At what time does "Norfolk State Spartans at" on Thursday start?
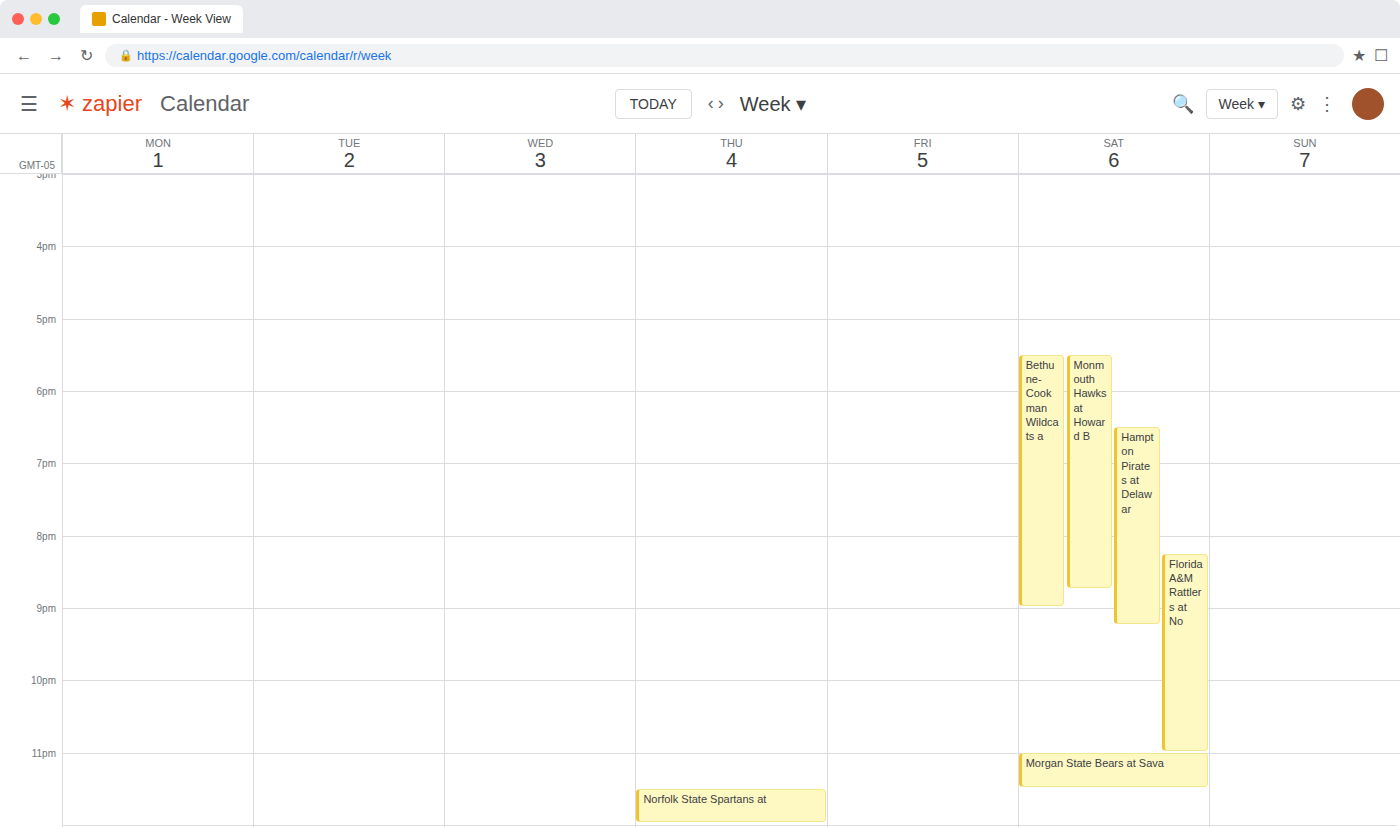
11:30 PM